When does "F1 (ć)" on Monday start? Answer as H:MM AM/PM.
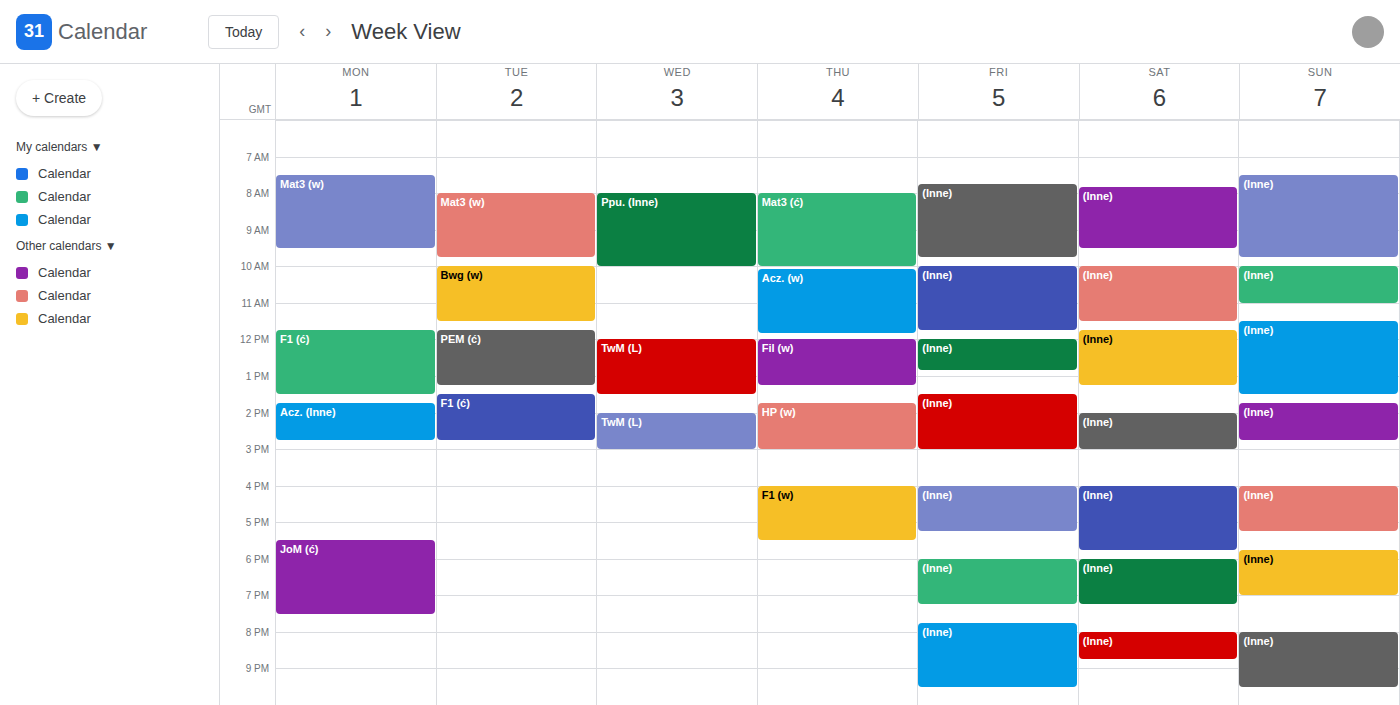
11:45 AM